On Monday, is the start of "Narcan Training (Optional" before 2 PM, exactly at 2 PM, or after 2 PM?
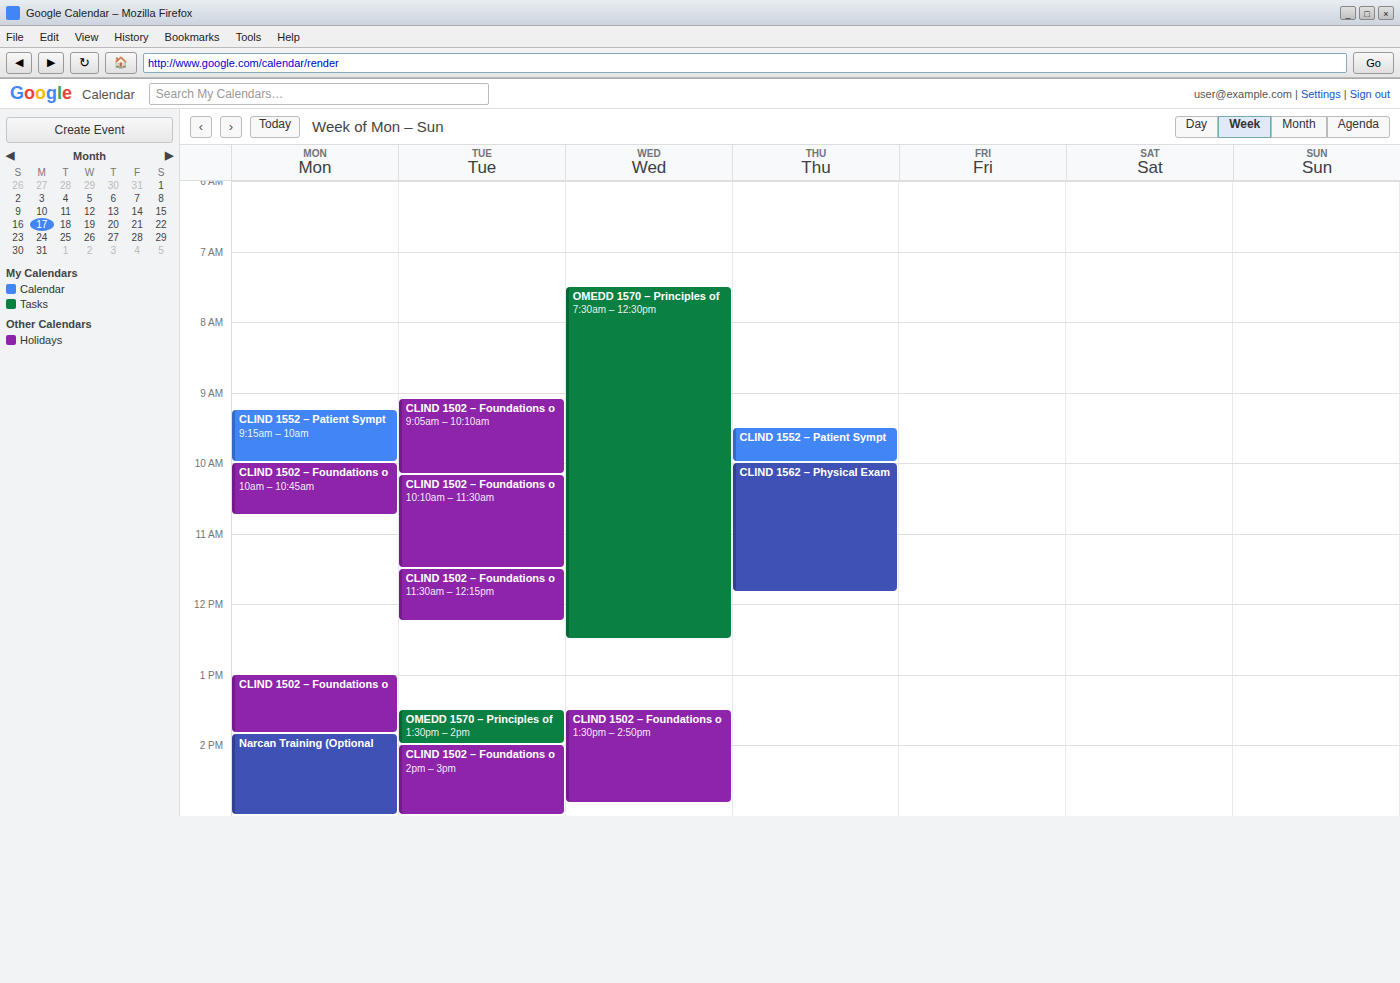
1:50 PM -- before 2 PM, 10 minutes above the 2 PM line.